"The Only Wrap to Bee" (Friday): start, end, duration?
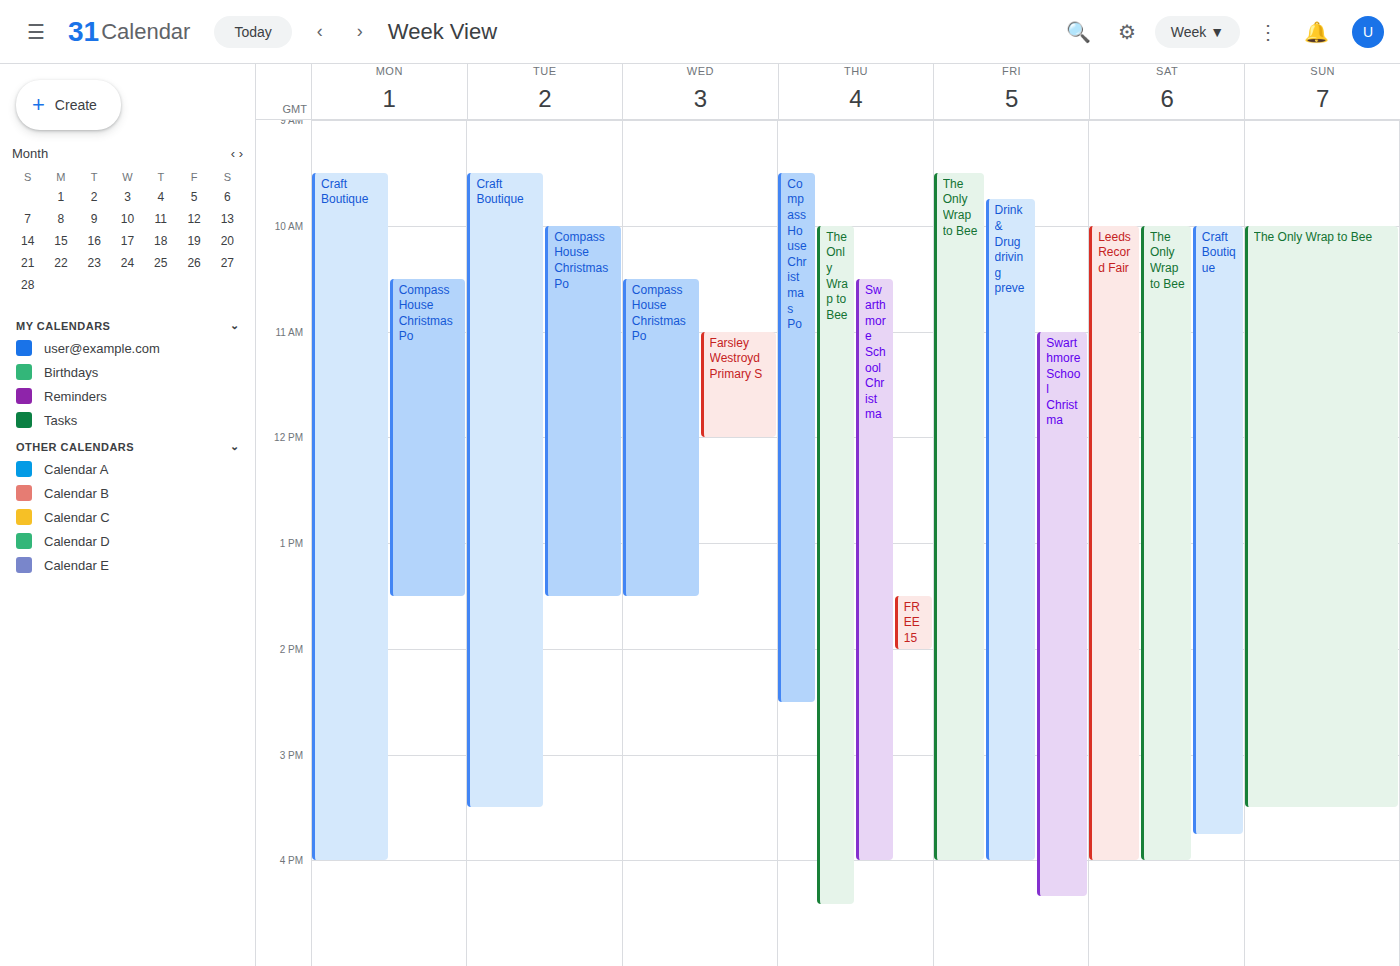
09:30 to 16:00, 6 hours 30 minutes